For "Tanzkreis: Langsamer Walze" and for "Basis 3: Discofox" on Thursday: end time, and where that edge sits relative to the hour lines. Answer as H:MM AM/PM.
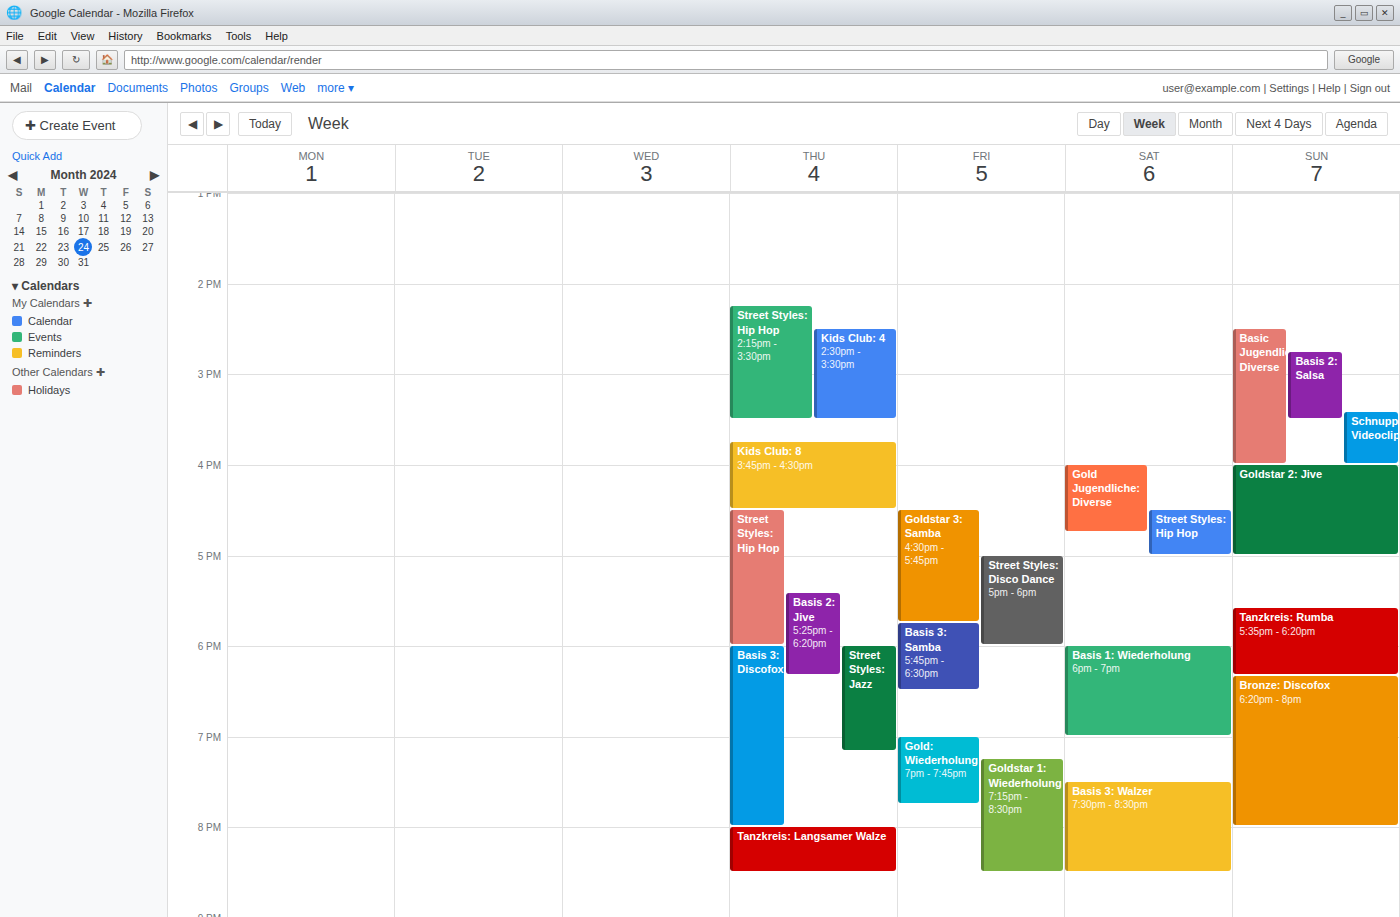
"Tanzkreis: Langsamer Walze": 8:30 PM, halfway between the 8 PM and 9 PM lines. "Basis 3: Discofox": 8:00 PM, exactly on the 8 PM line.